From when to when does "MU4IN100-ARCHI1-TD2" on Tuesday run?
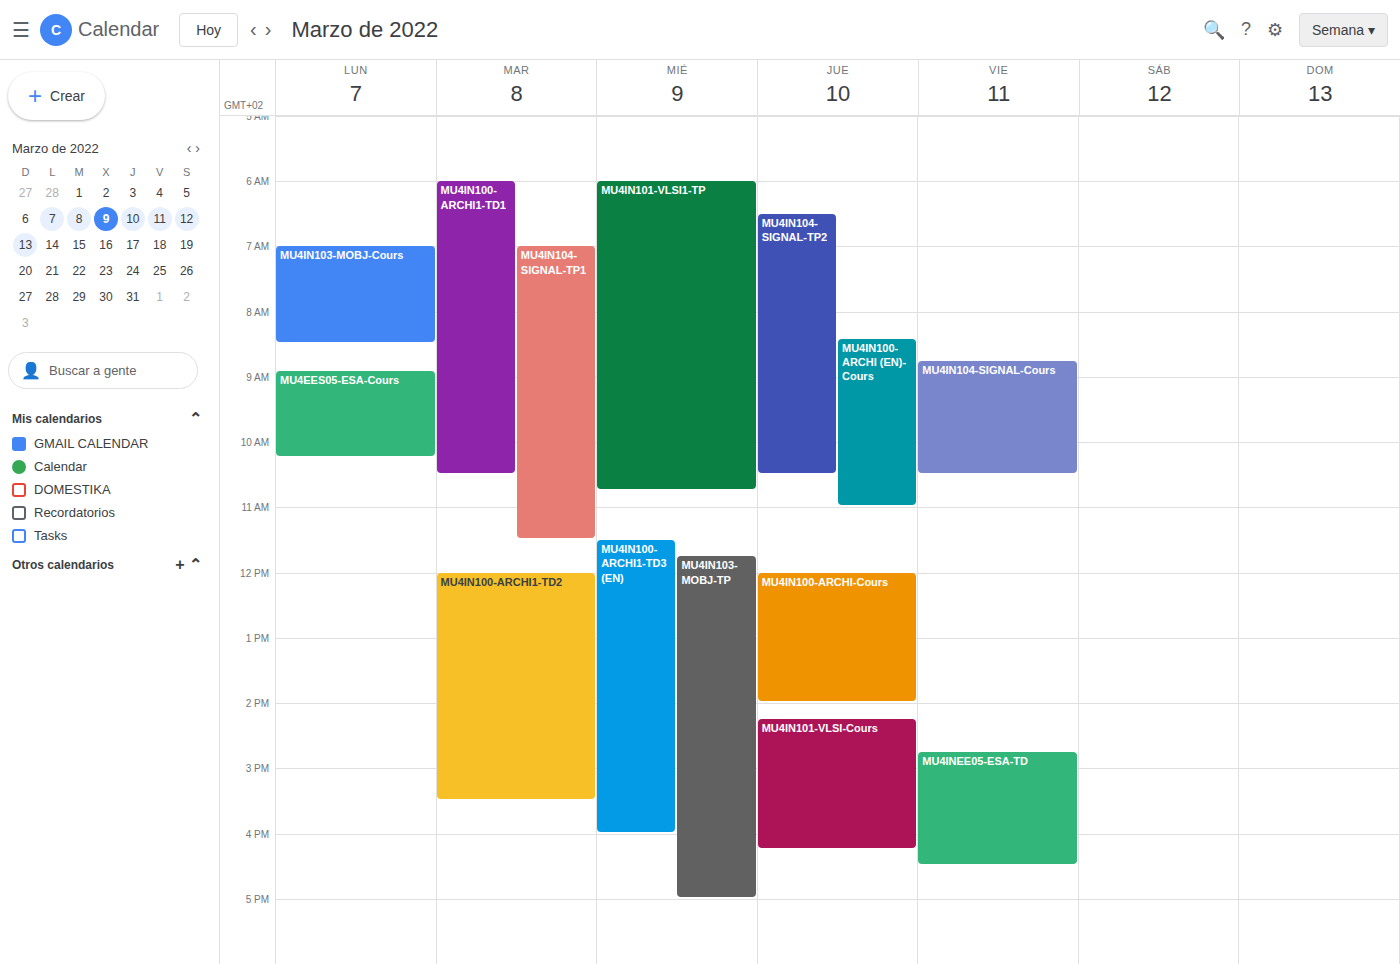
12:00 PM to 3:30 PM